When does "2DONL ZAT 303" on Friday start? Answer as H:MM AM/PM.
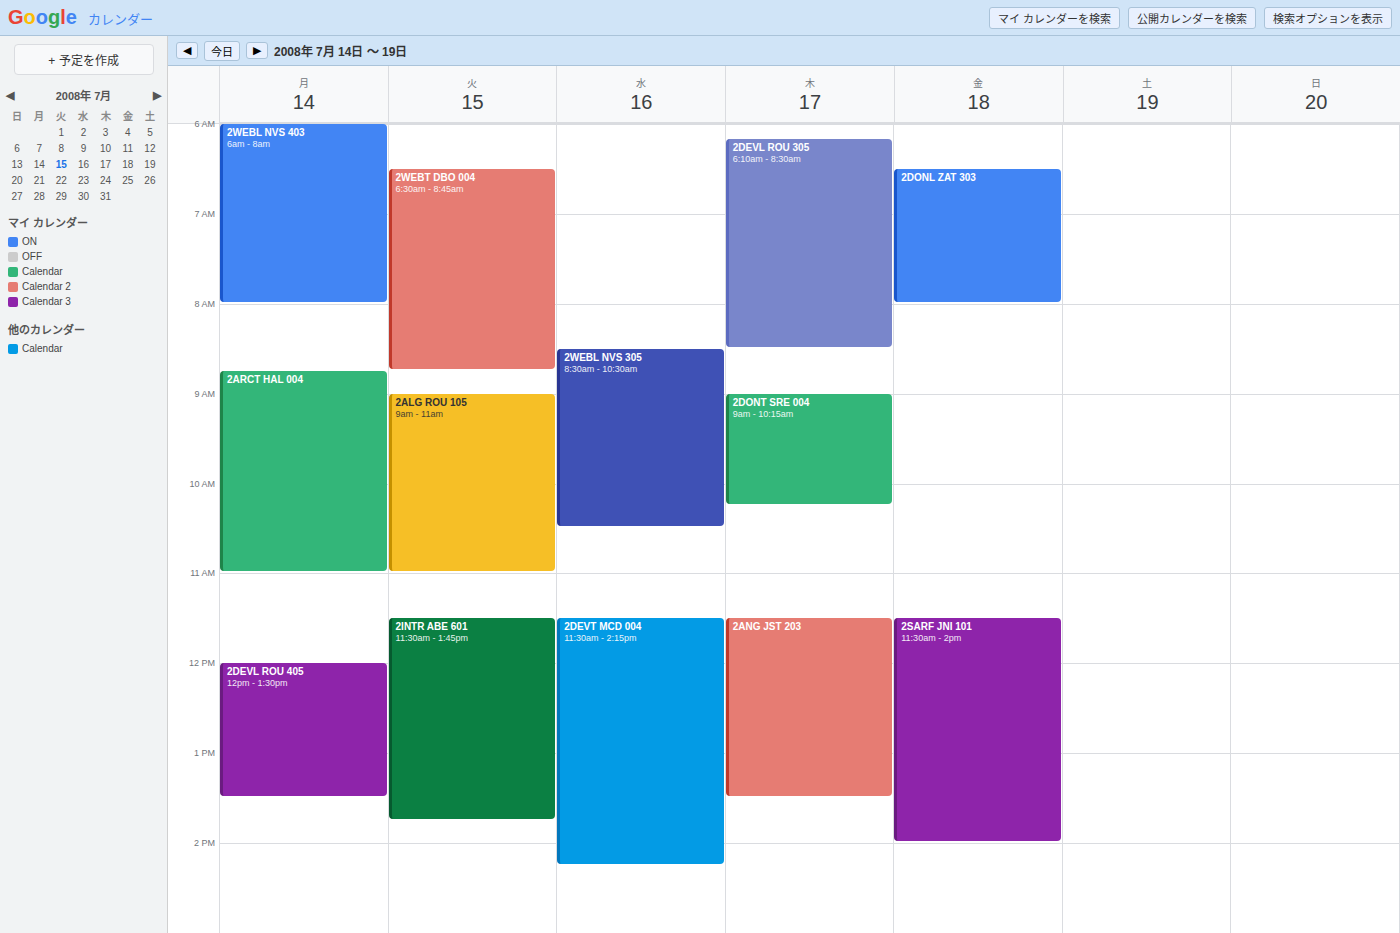
6:30 AM